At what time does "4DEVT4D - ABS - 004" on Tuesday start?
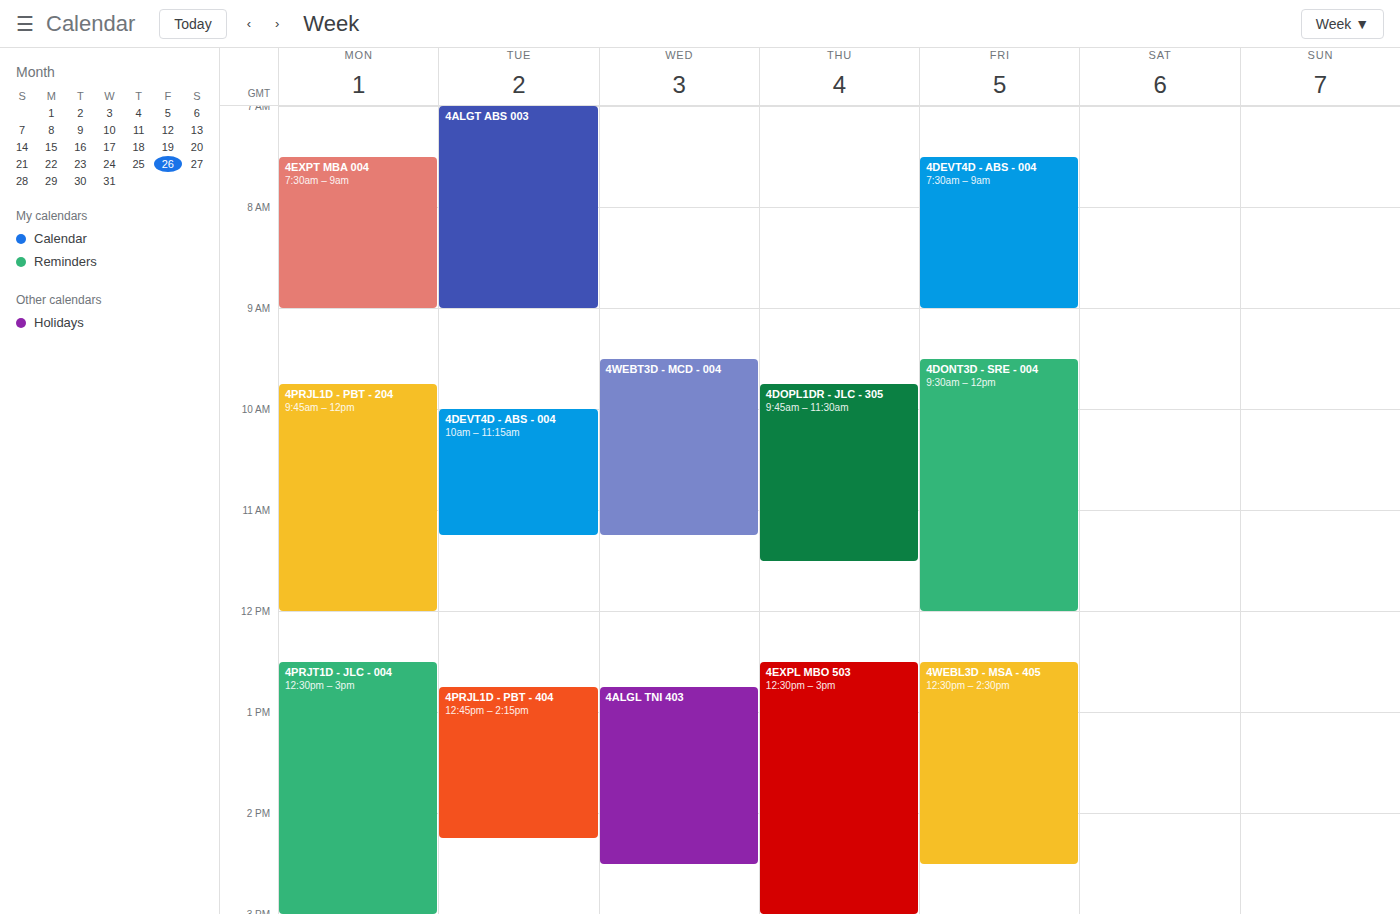
10:00 AM